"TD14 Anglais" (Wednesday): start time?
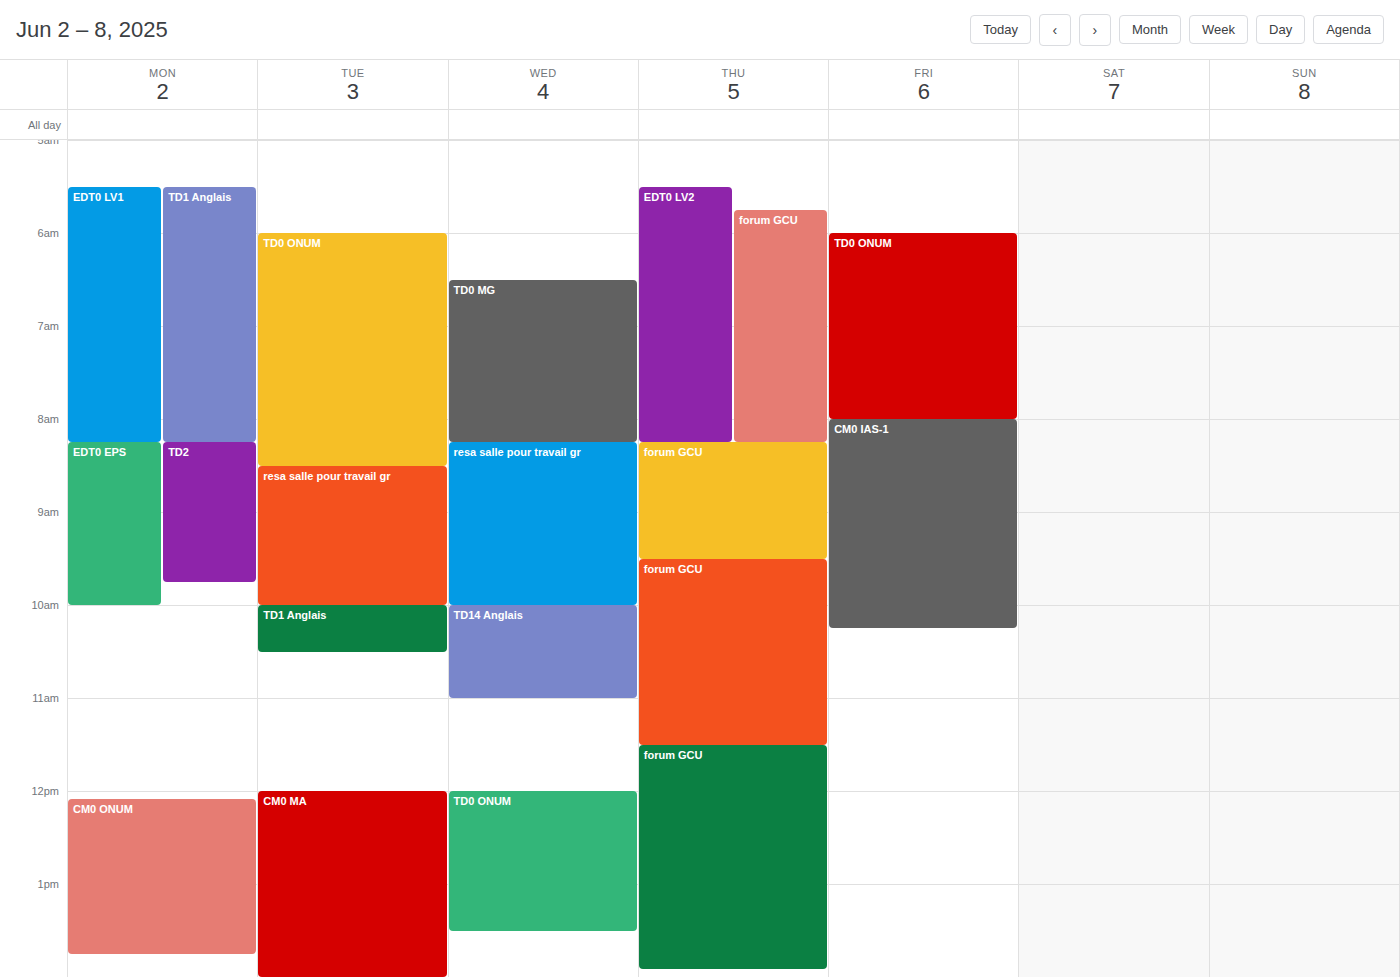
10:00 AM